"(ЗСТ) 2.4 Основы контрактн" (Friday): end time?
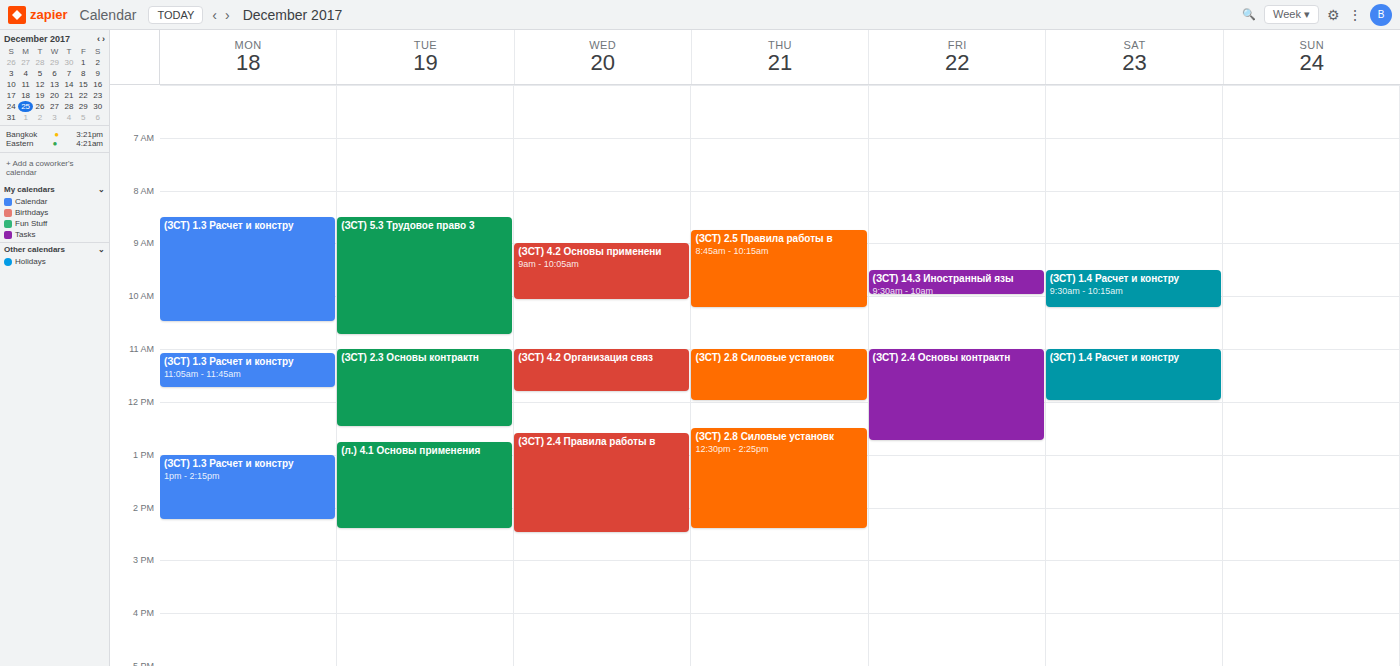
12:45 PM